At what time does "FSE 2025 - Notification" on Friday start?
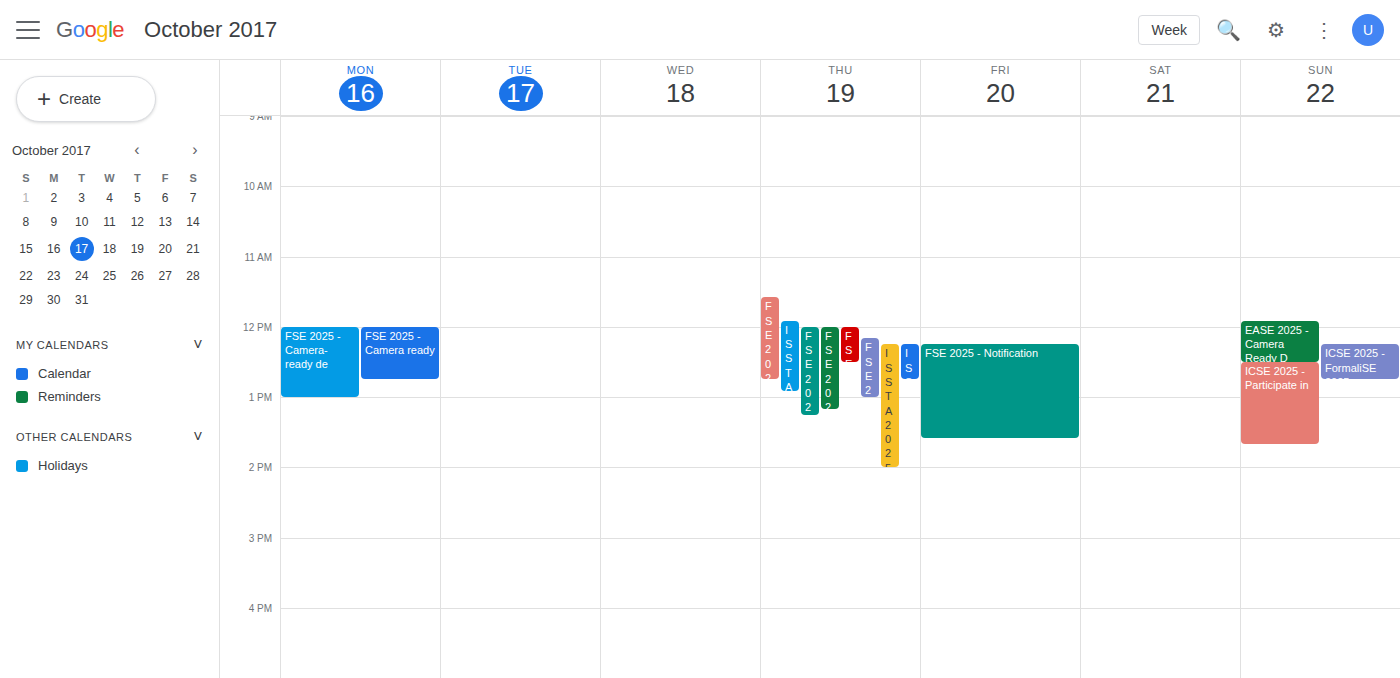
12:15 PM